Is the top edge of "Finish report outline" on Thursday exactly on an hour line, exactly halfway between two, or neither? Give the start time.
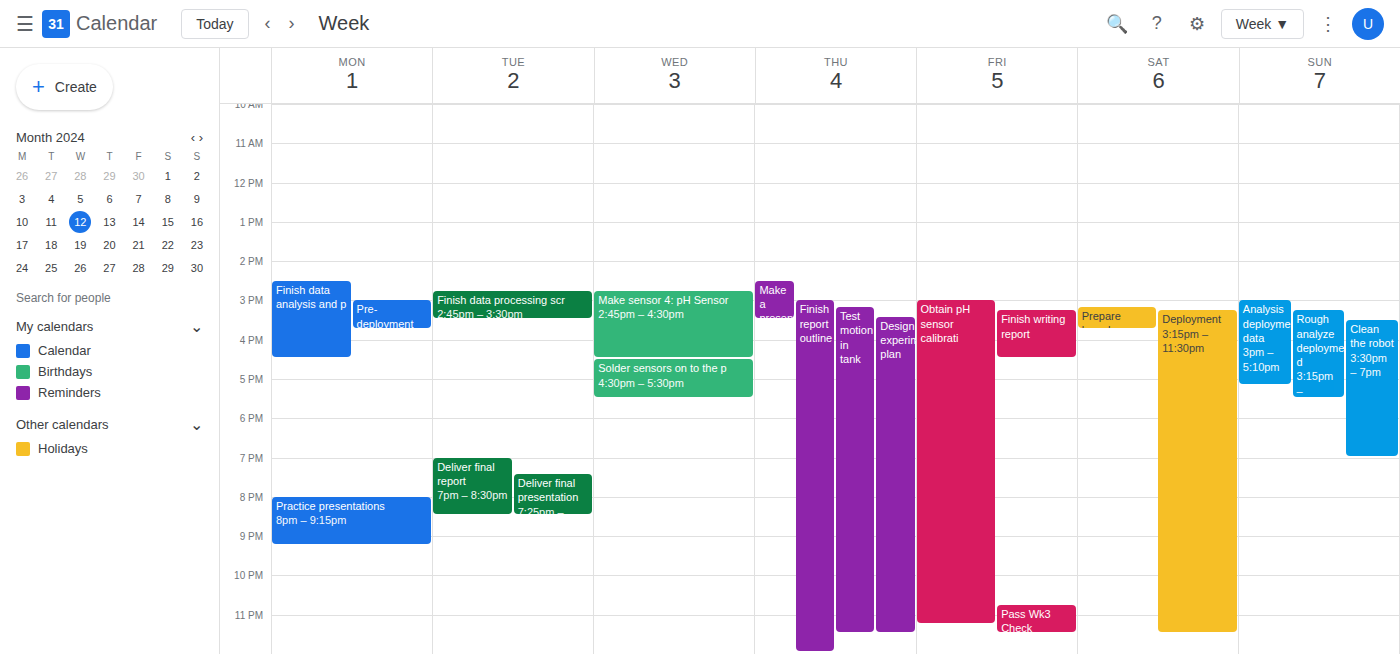
15:00 -- exactly on the 15:00 line.